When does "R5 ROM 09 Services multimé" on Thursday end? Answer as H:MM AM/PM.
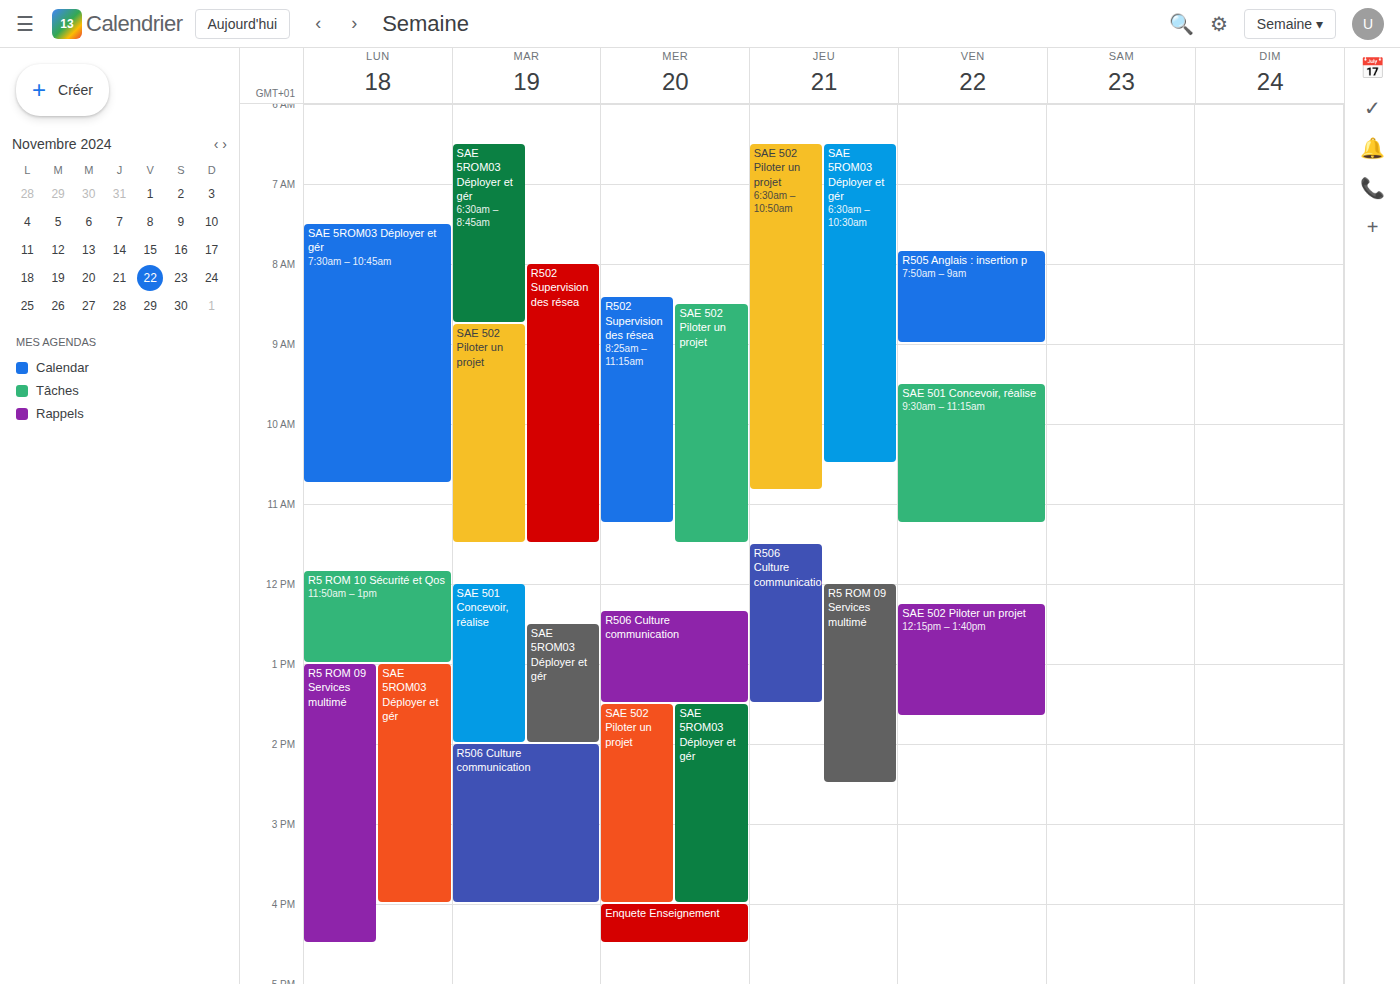
2:30 PM